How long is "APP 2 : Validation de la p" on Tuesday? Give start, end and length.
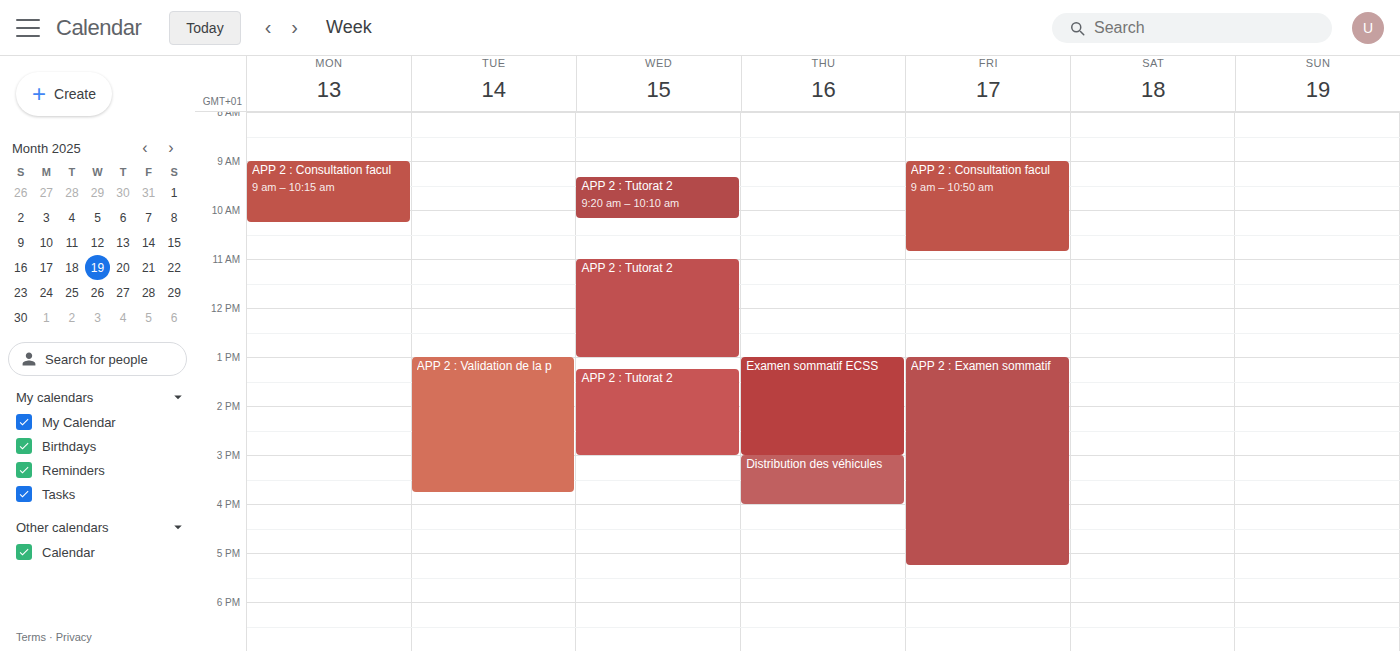
1:00 PM to 3:45 PM, 2 hours 45 minutes